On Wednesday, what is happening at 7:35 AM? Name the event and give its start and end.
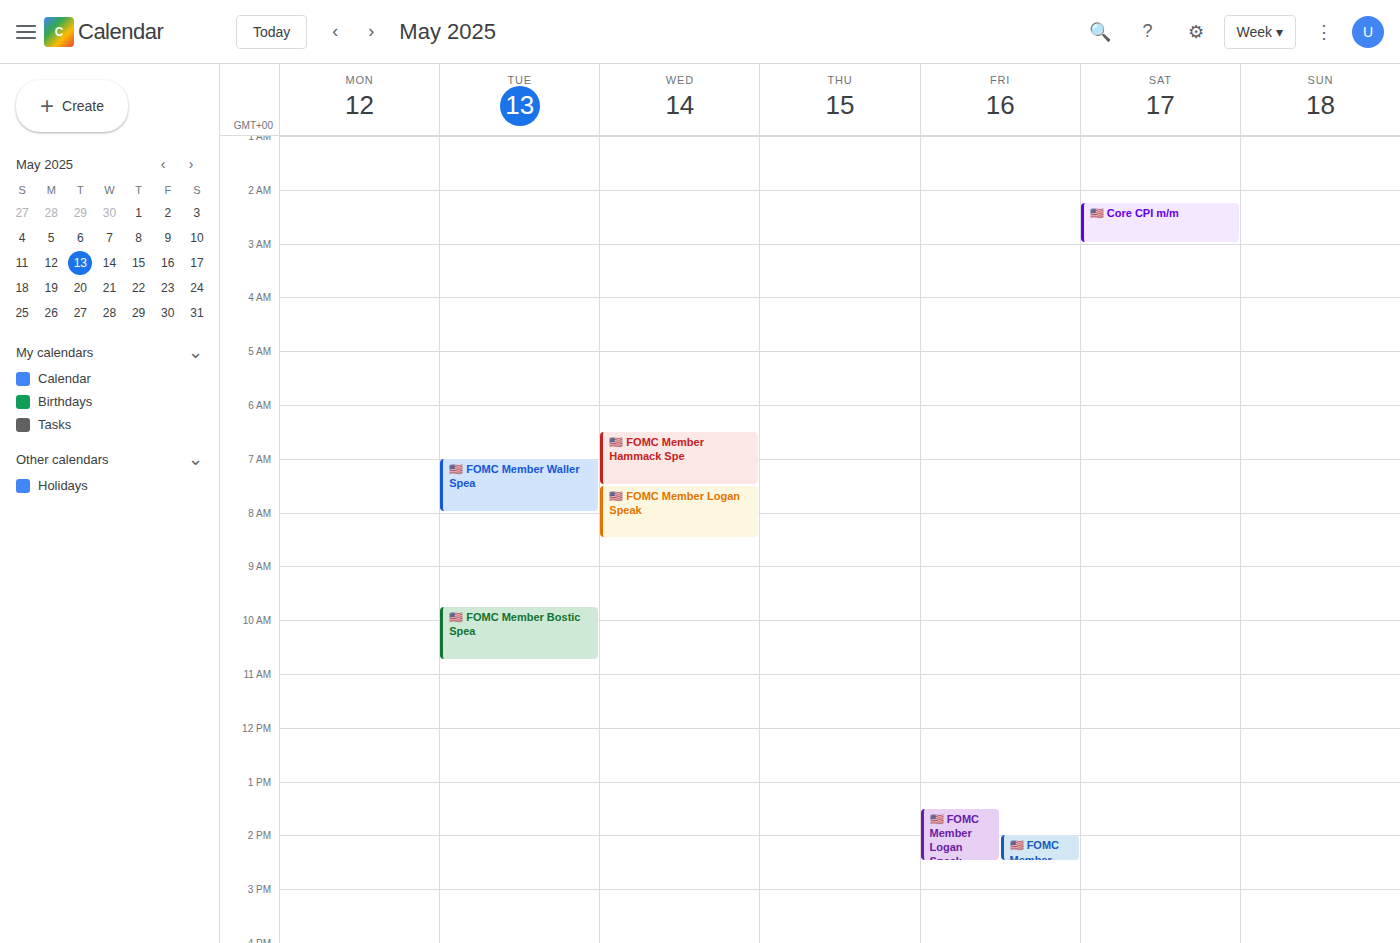
"🇺🇸 FOMC Member Logan Speak", 7:30 AM to 8:30 AM